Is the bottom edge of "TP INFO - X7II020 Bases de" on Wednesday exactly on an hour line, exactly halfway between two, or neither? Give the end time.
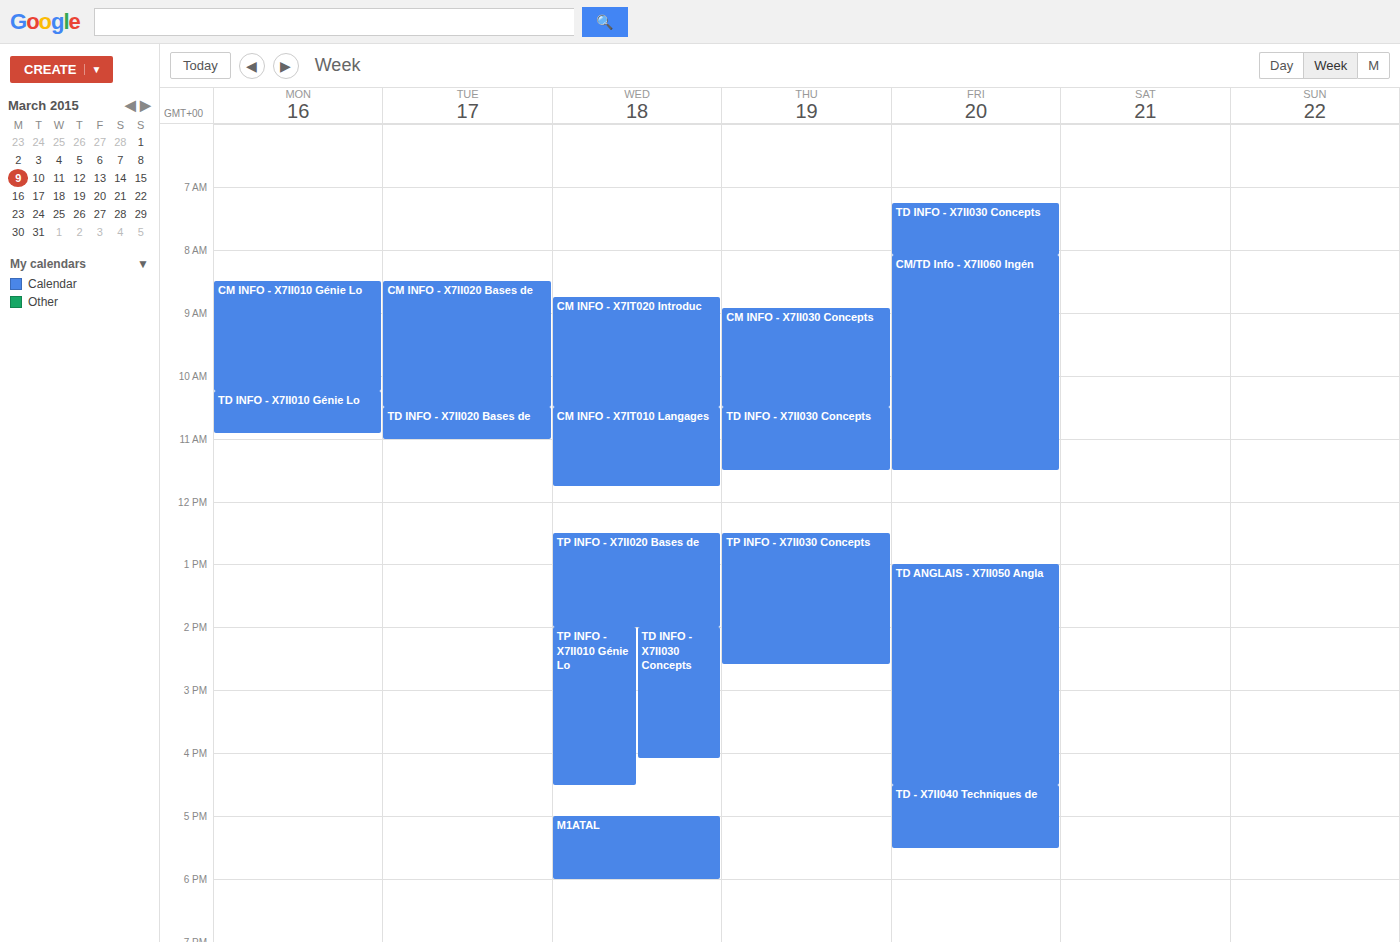
2:00 PM -- exactly on the 2 PM line.